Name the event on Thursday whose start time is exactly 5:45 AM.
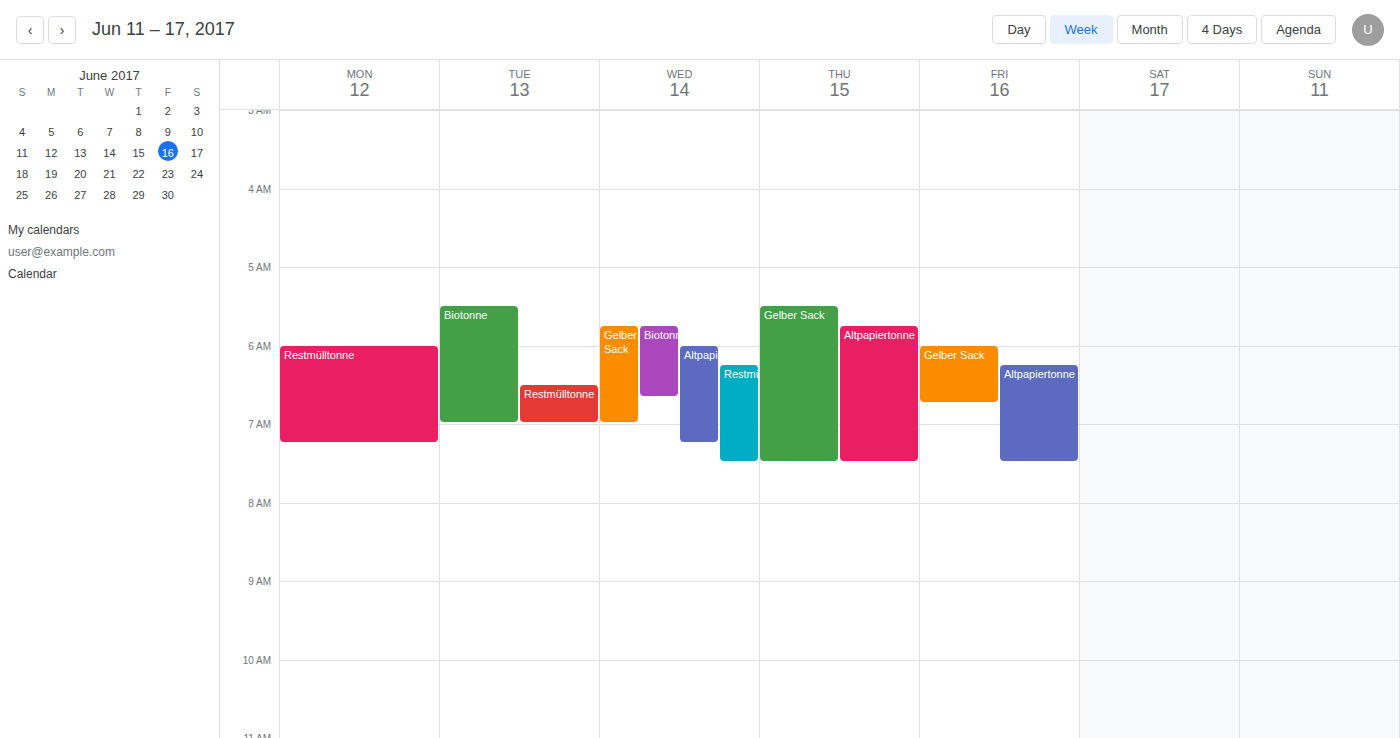
"Altpapiertonne"